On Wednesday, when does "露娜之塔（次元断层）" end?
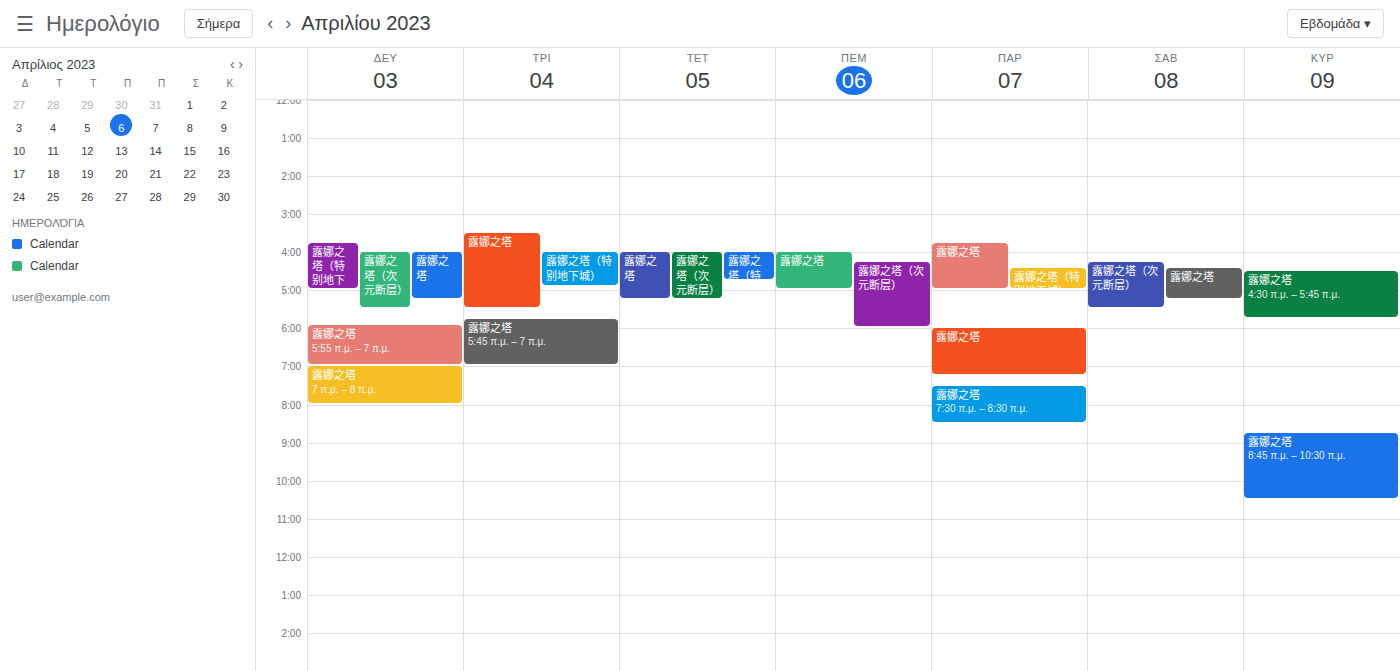
5:15 AM